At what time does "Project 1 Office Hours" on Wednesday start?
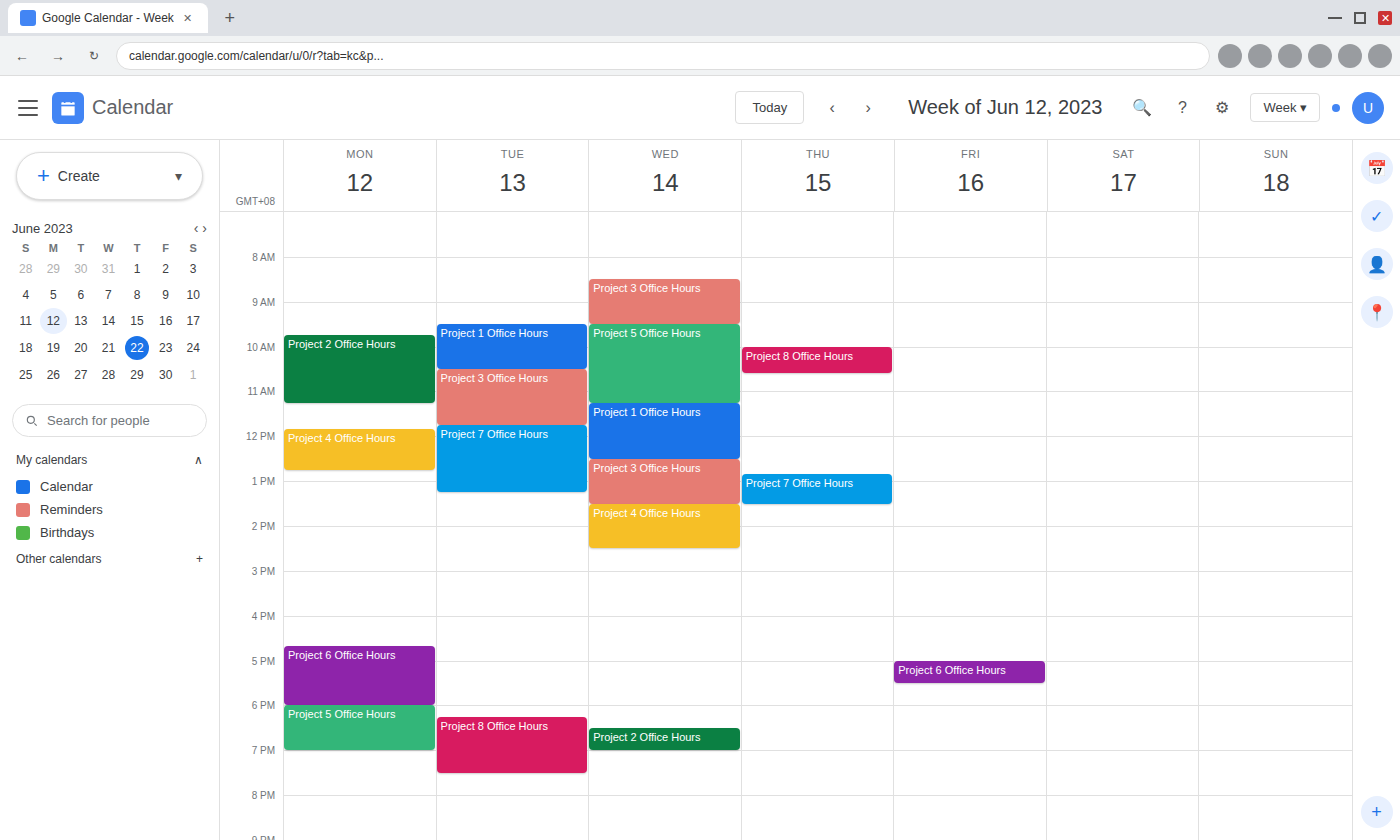
11:15 AM